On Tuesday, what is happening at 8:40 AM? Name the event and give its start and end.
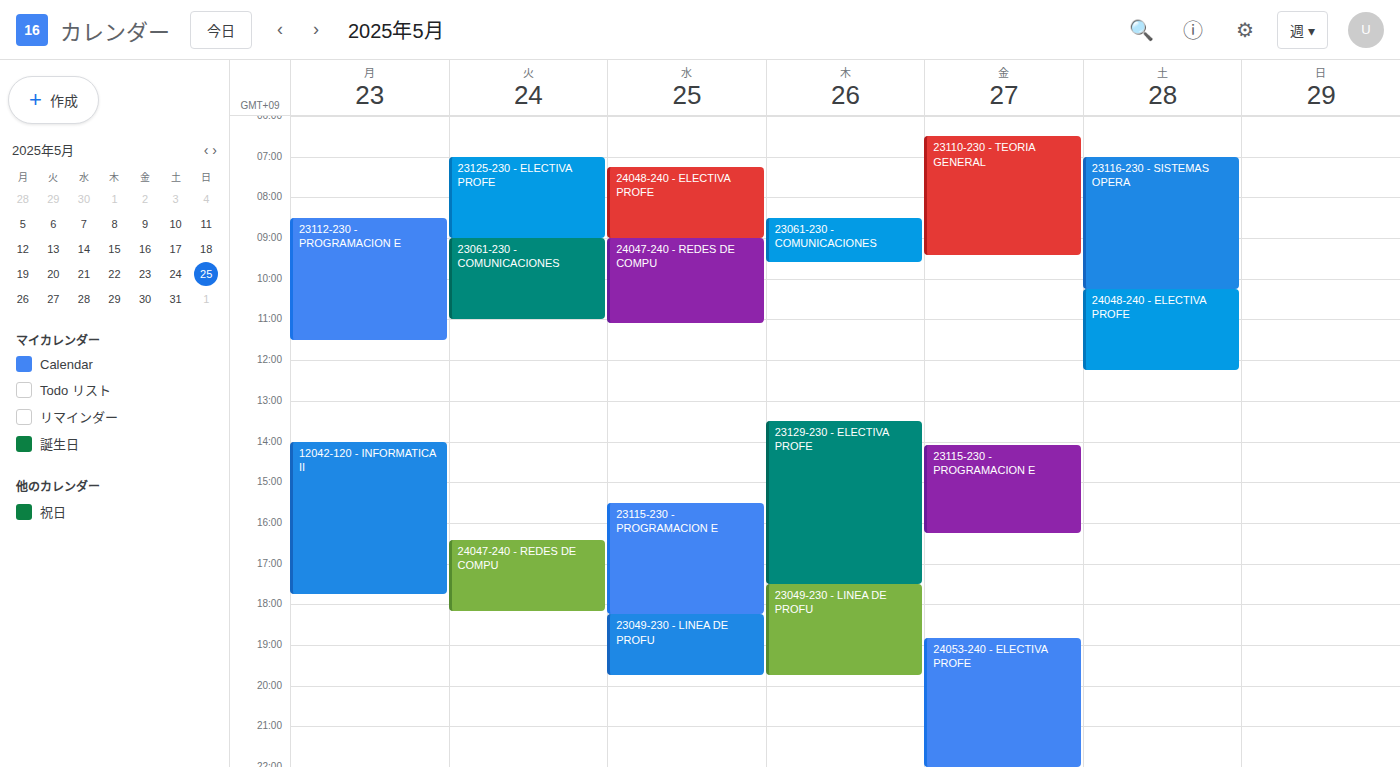
"23125-230 - ELECTIVA PROFE", 7:00 AM to 9:00 AM